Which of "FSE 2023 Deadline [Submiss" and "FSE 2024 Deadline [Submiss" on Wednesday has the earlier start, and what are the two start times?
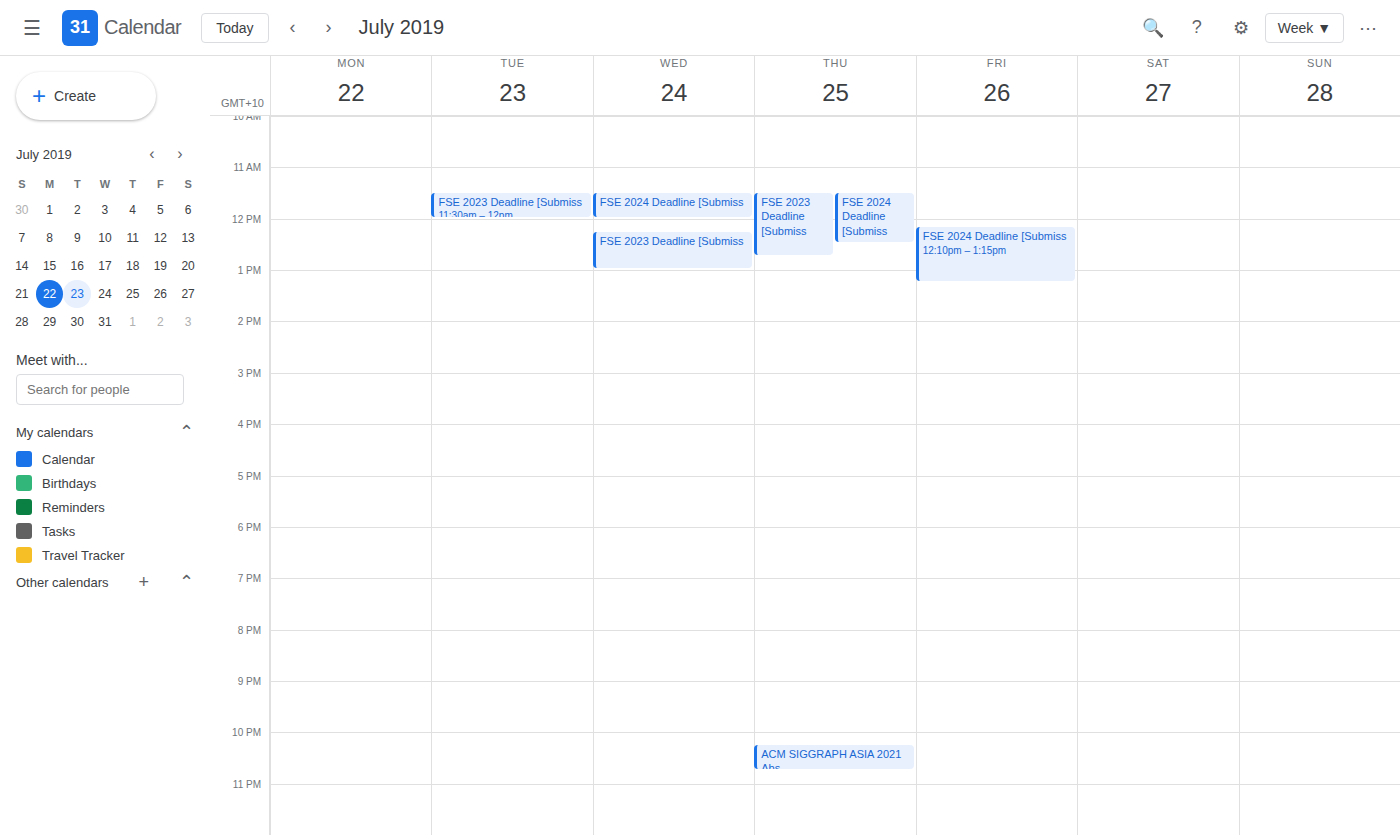
"FSE 2024 Deadline [Submiss" 11:30 AM; "FSE 2023 Deadline [Submiss" 12:15 PM.